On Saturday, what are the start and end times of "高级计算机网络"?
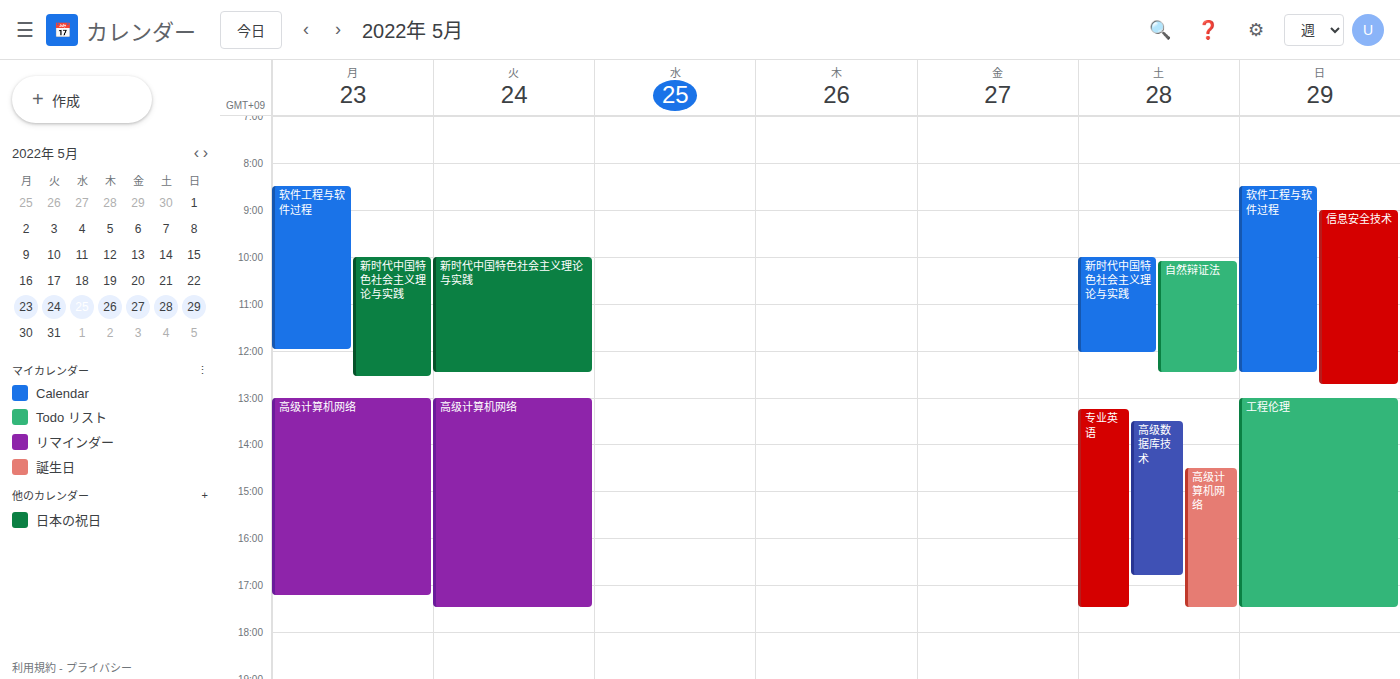
2:30 PM to 5:30 PM